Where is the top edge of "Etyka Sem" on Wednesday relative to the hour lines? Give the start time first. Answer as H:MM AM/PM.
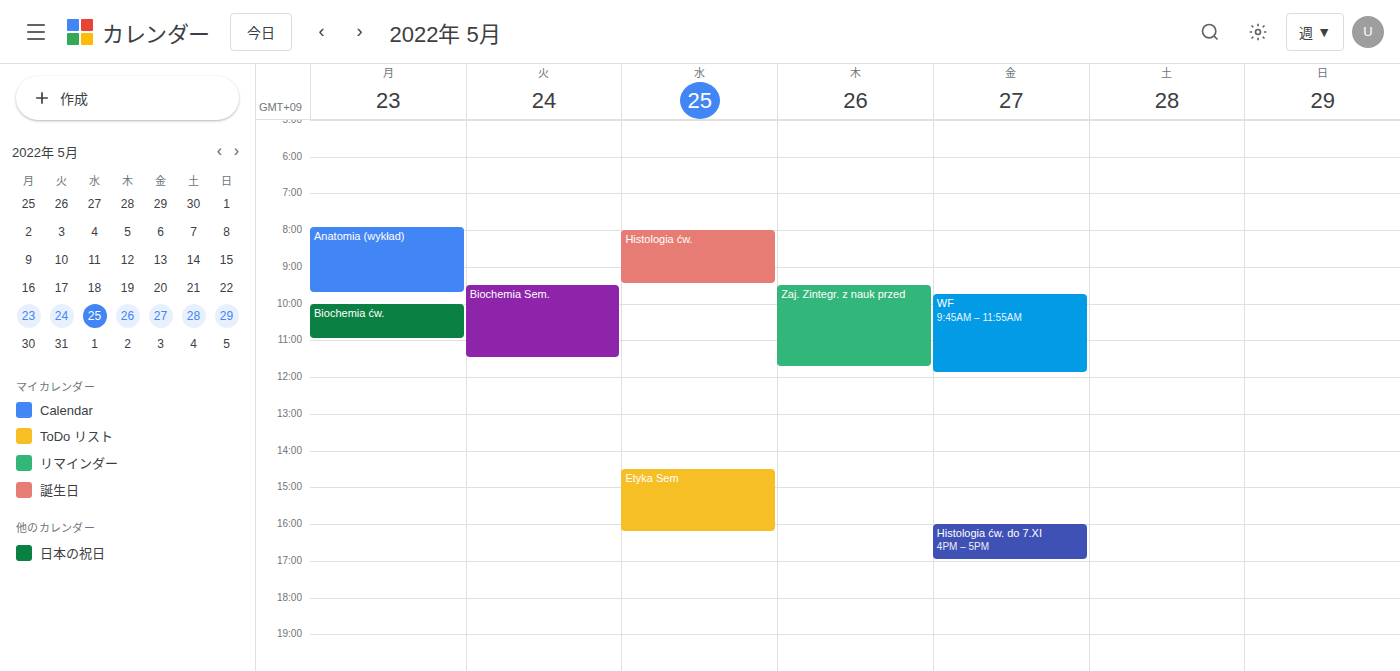
2:30 PM -- halfway between the 2 PM and 3 PM lines.